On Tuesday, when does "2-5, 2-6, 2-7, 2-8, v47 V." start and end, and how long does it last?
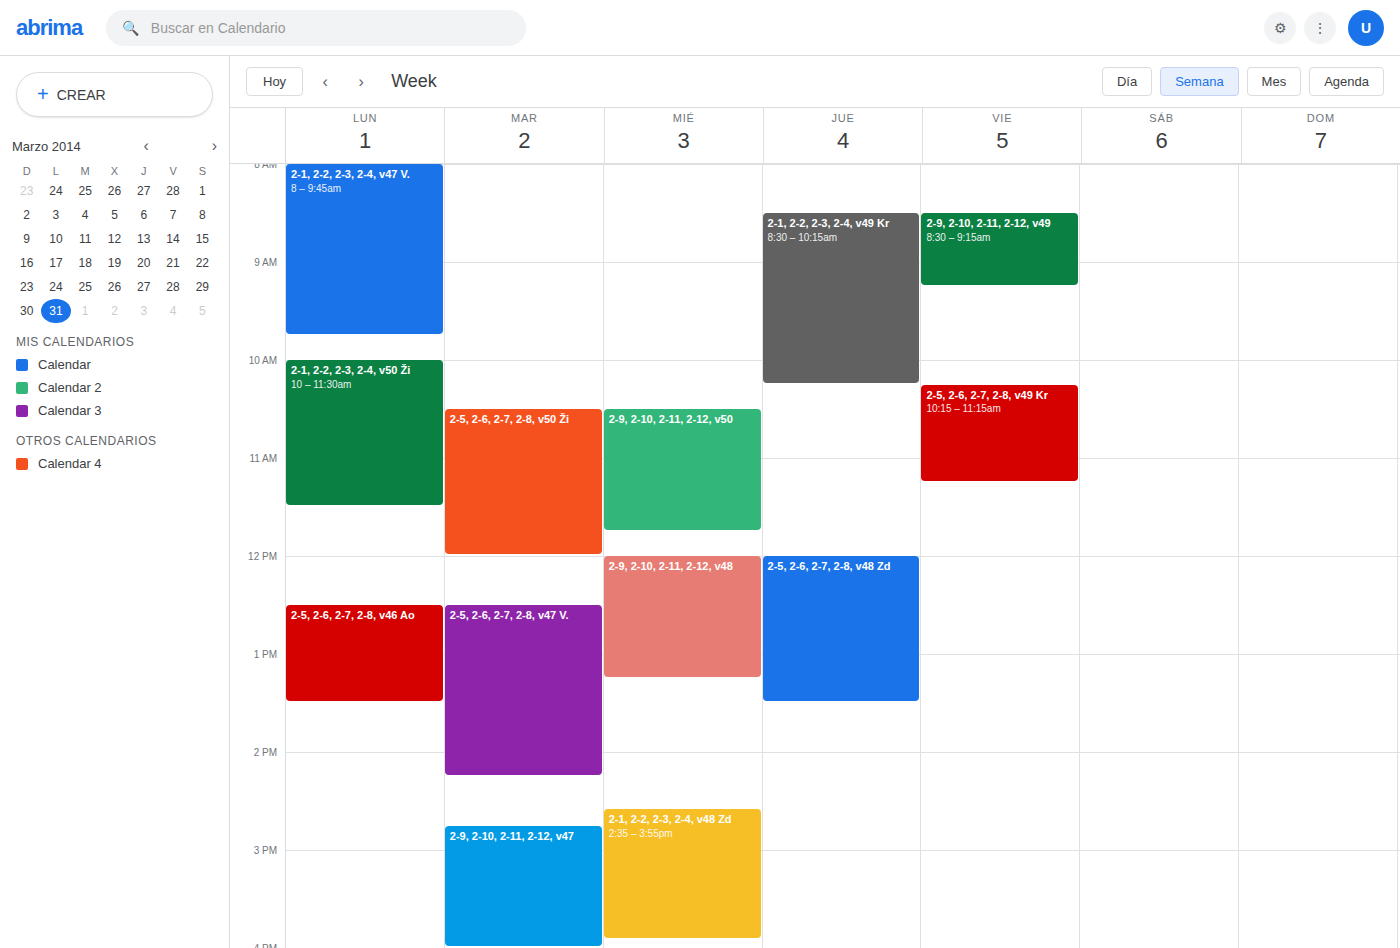
12:30 PM to 2:15 PM, 1 hour 45 minutes